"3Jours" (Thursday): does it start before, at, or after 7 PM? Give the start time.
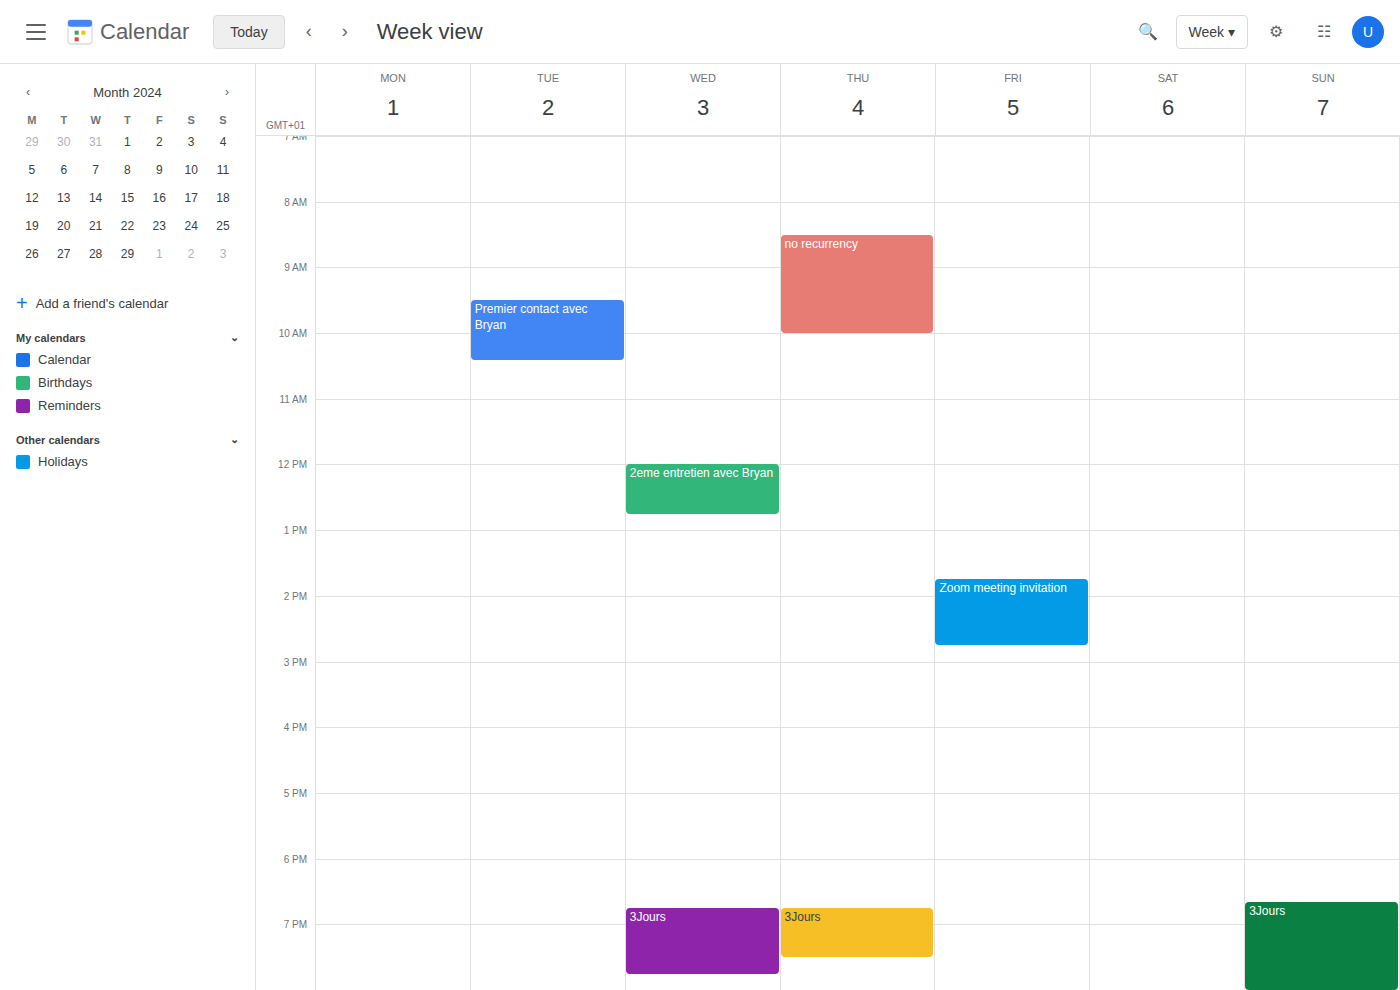
6:45 PM -- before 7 PM, 15 minutes above the 7 PM line.